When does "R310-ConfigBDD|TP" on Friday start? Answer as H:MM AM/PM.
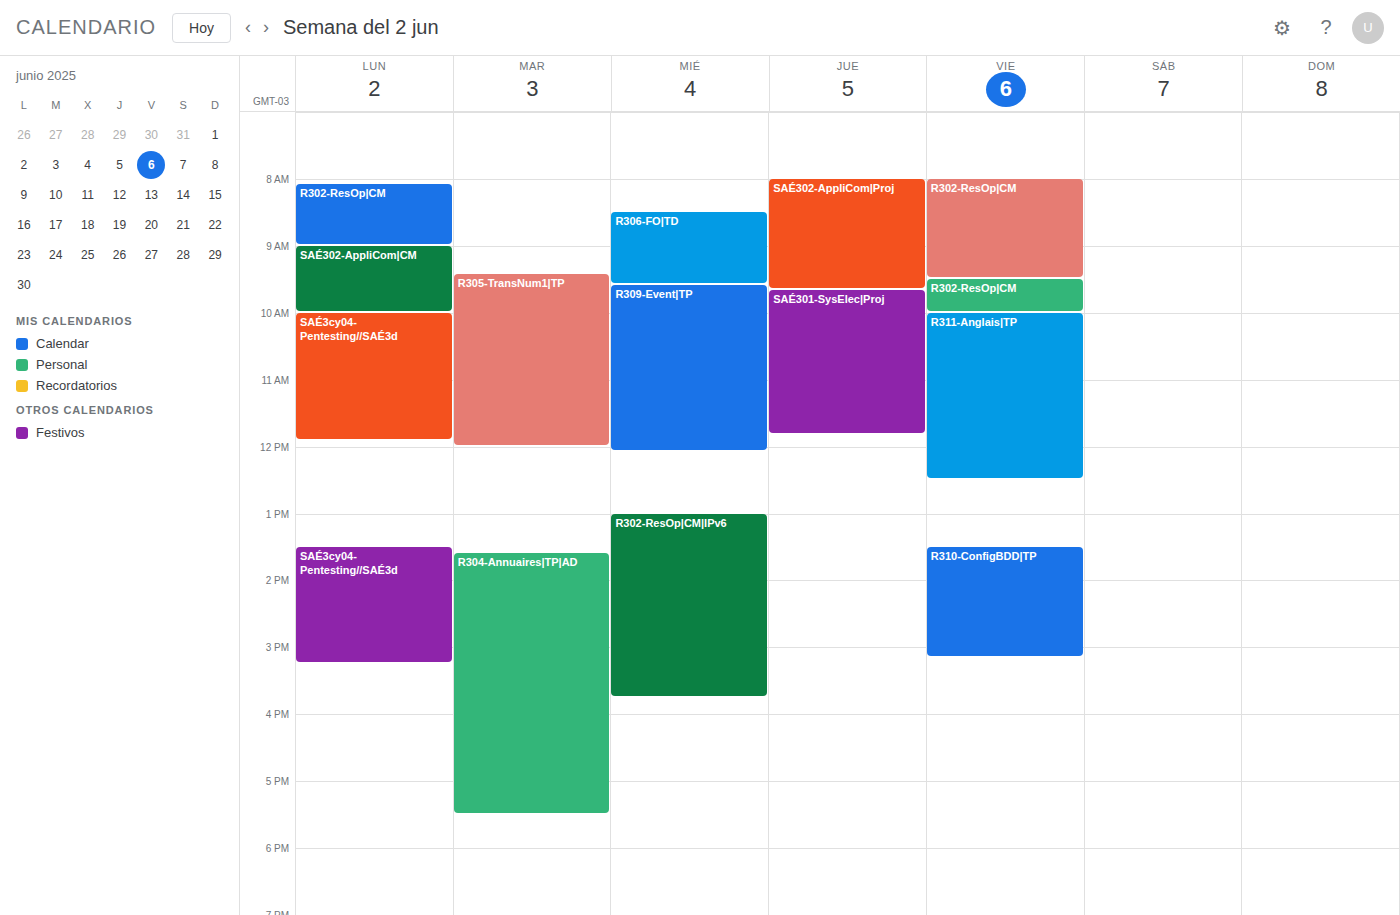
1:30 PM